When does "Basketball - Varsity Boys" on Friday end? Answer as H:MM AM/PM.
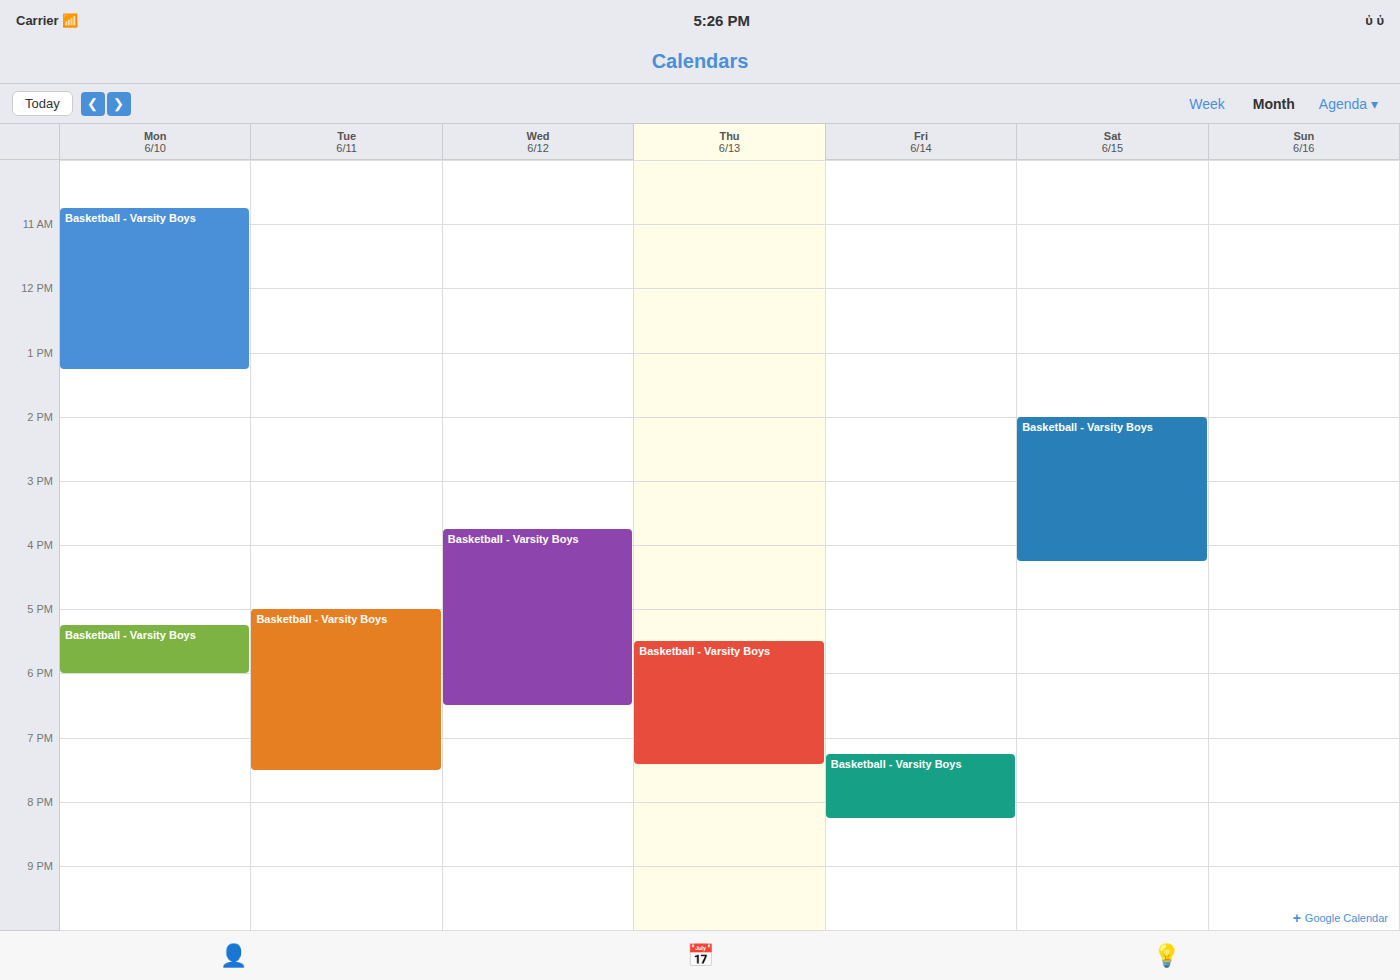
8:15 PM